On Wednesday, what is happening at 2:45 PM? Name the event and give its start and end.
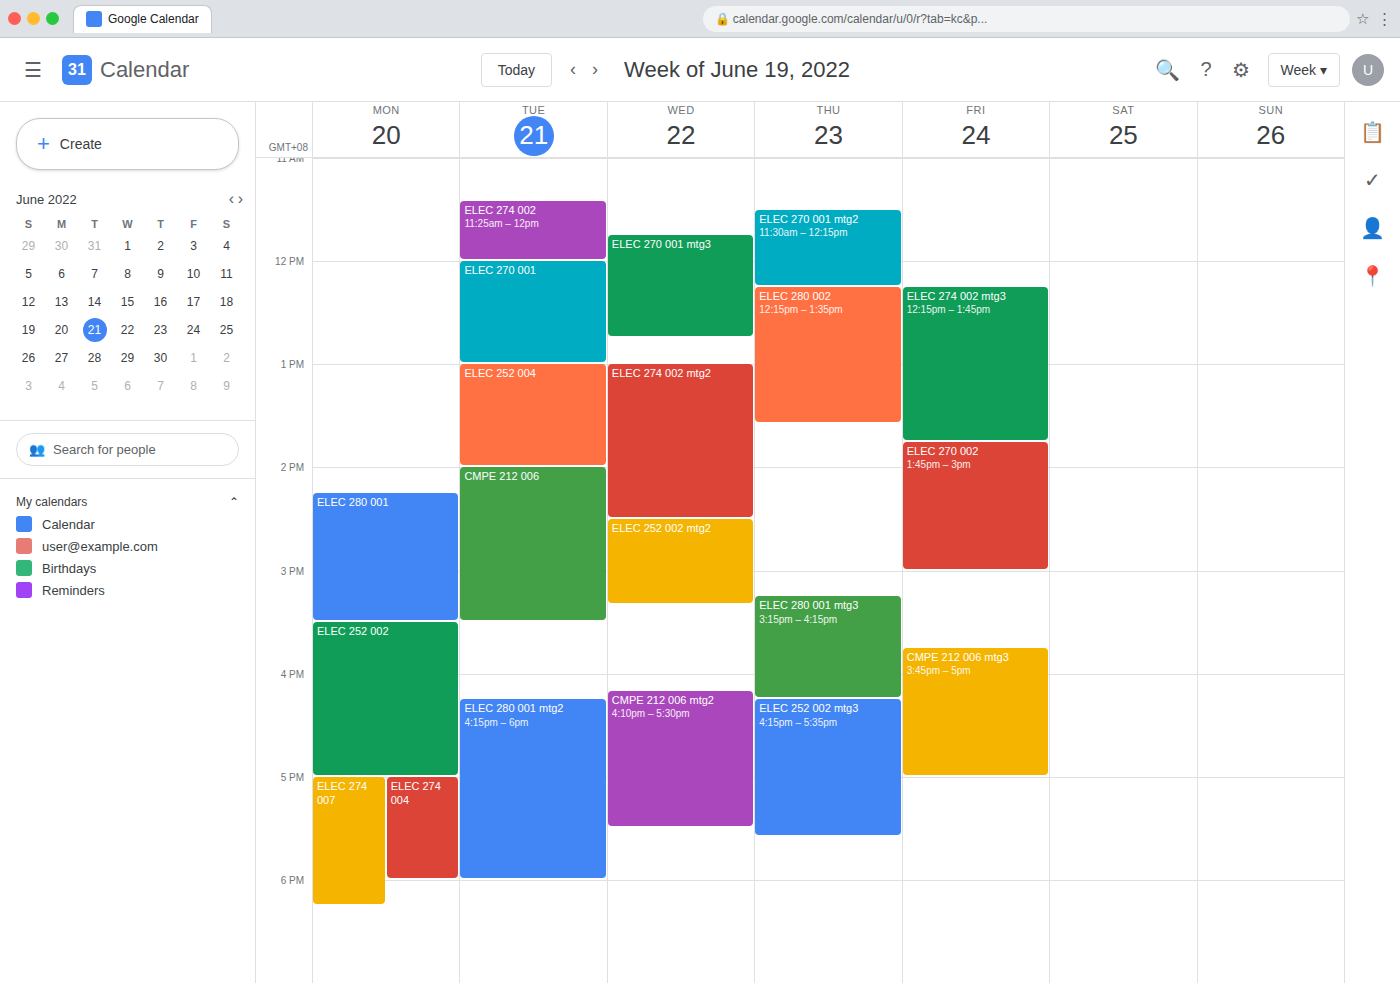
"ELEC 252 002 mtg2", 2:30 PM to 3:20 PM